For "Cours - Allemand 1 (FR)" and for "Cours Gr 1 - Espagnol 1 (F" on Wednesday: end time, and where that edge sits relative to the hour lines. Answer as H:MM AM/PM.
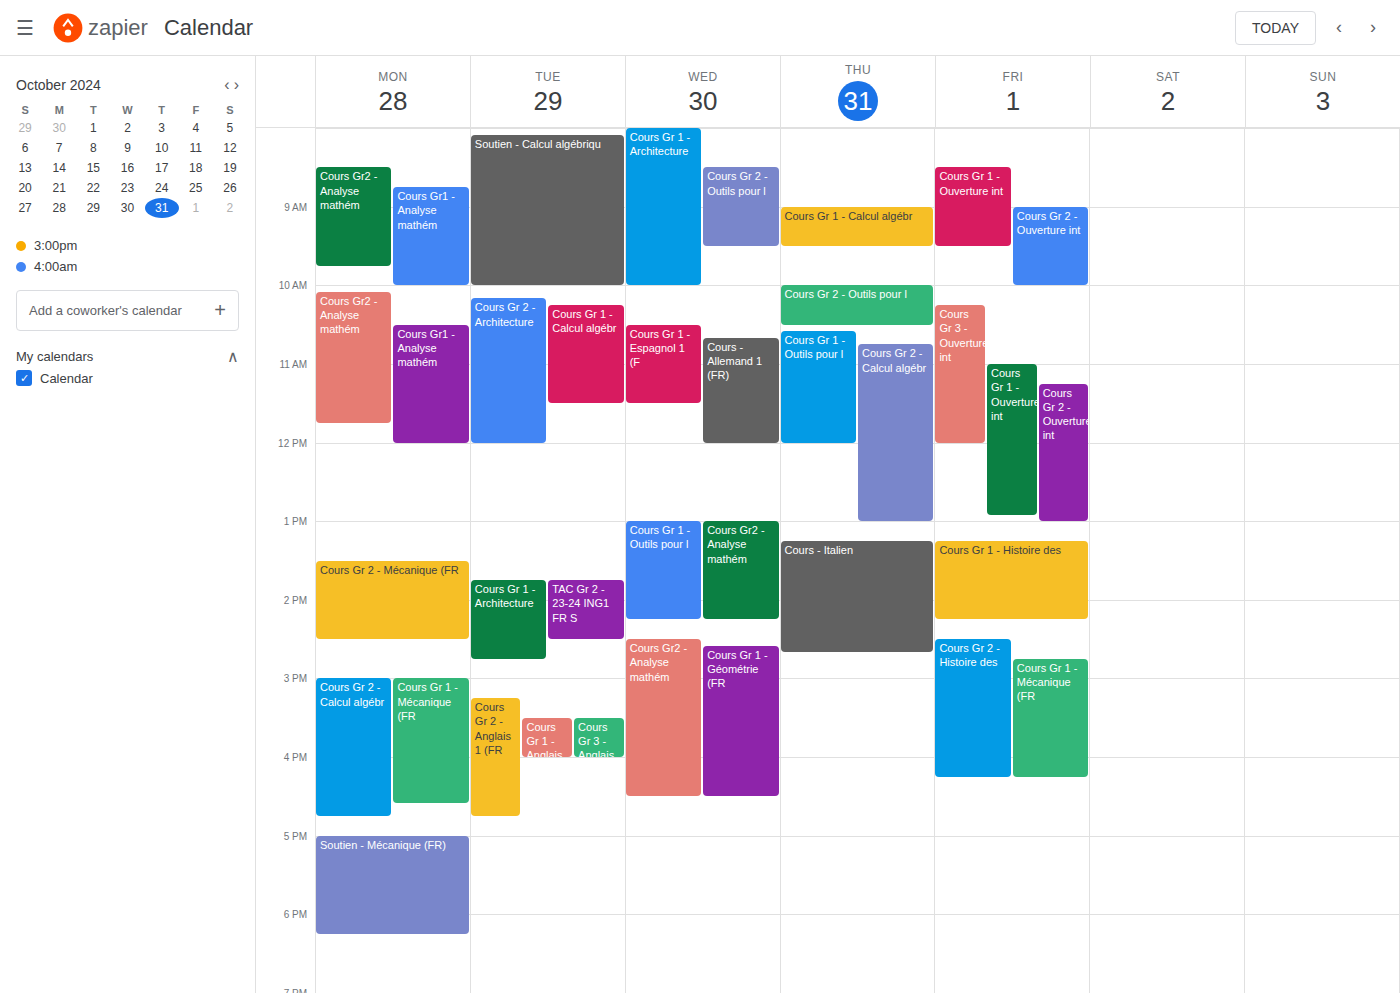
"Cours - Allemand 1 (FR)": 12:00 PM, exactly on the 12 PM line. "Cours Gr 1 - Espagnol 1 (F": 11:30 AM, halfway between the 11 AM and 12 PM lines.